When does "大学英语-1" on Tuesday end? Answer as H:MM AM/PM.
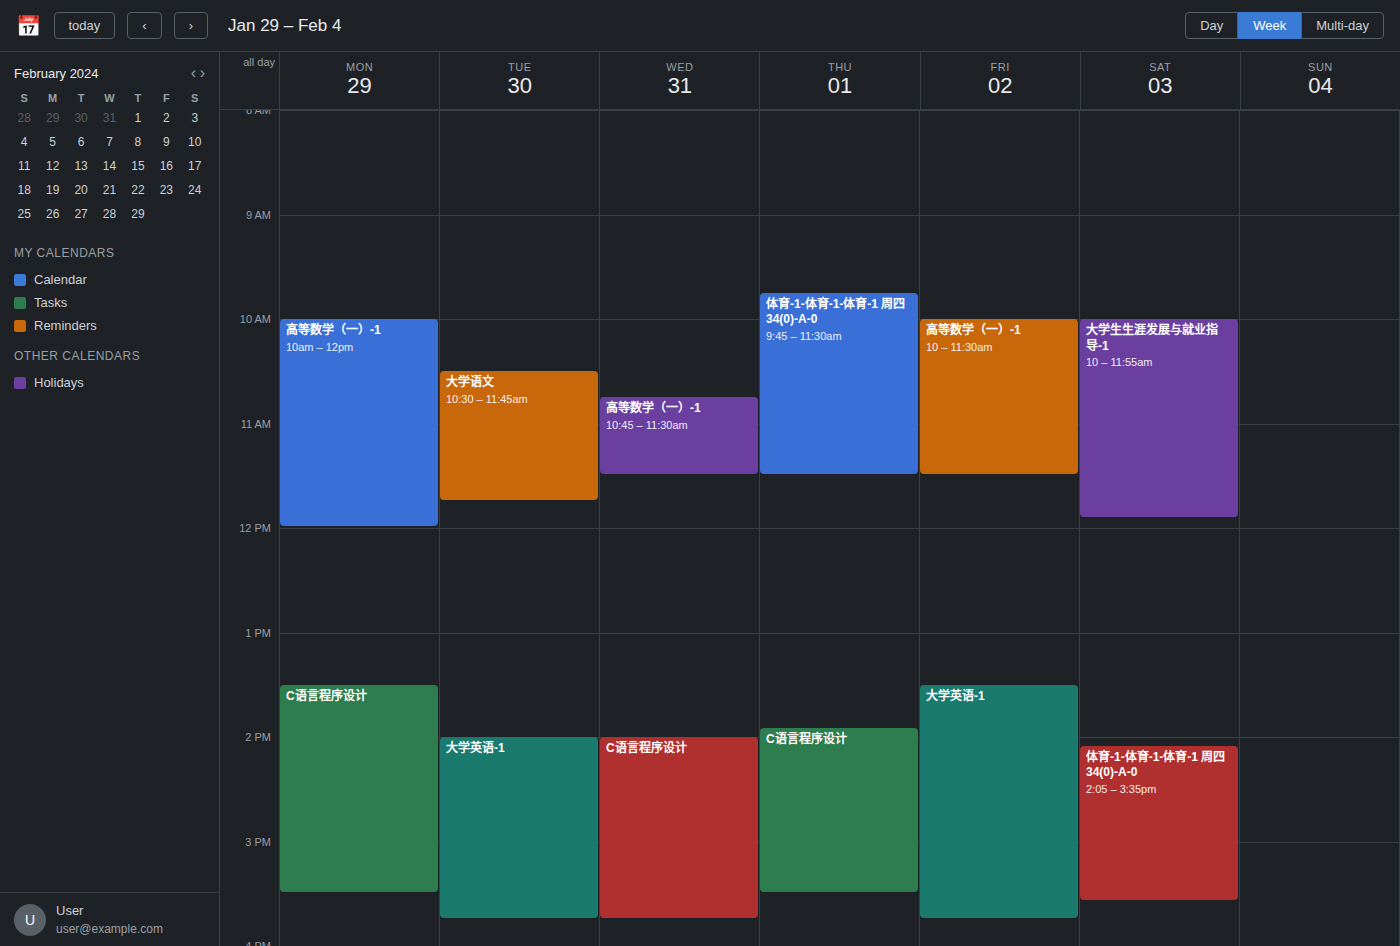
3:45 PM